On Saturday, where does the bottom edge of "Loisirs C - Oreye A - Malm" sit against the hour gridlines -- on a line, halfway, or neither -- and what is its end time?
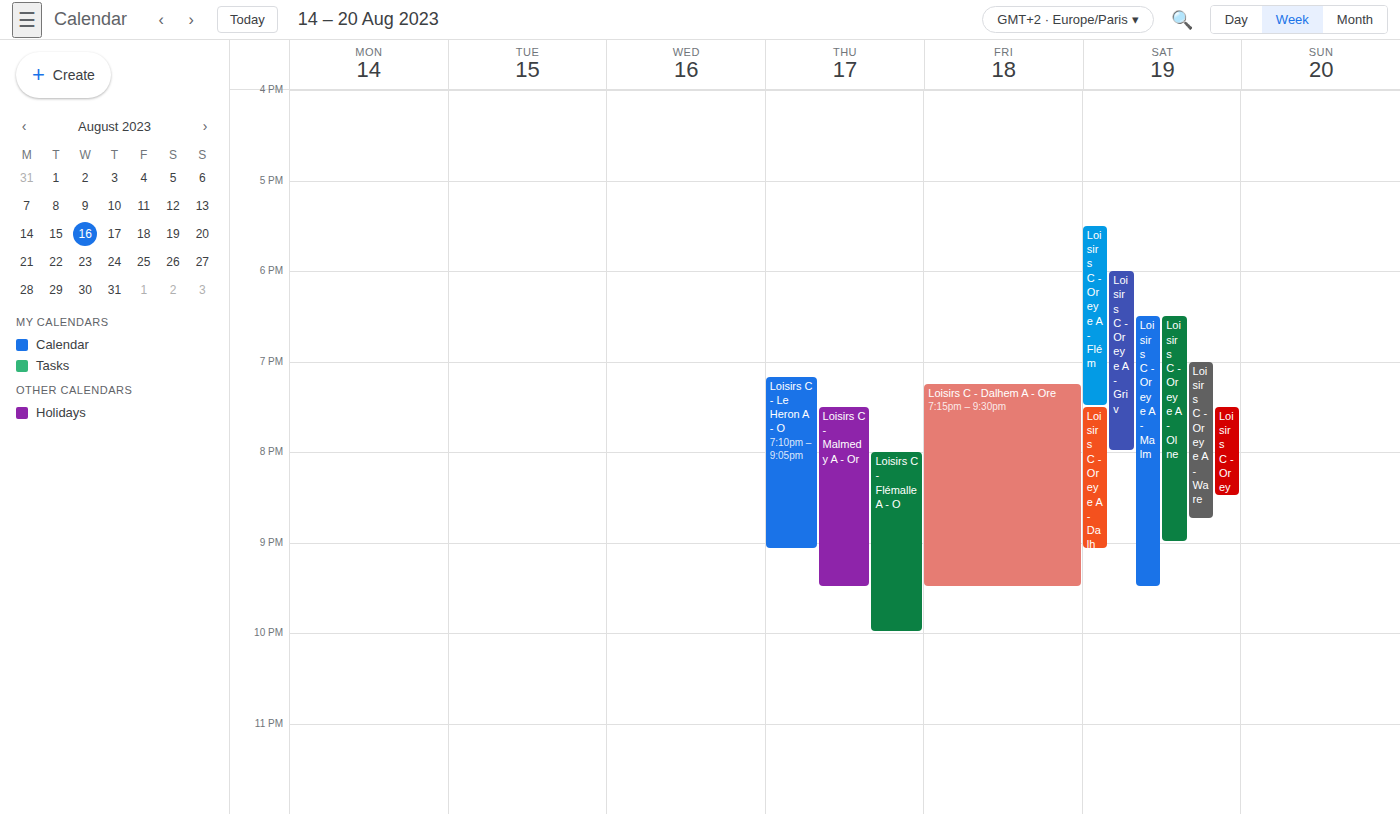
9:30 PM -- halfway between the 9 PM and 10 PM lines.